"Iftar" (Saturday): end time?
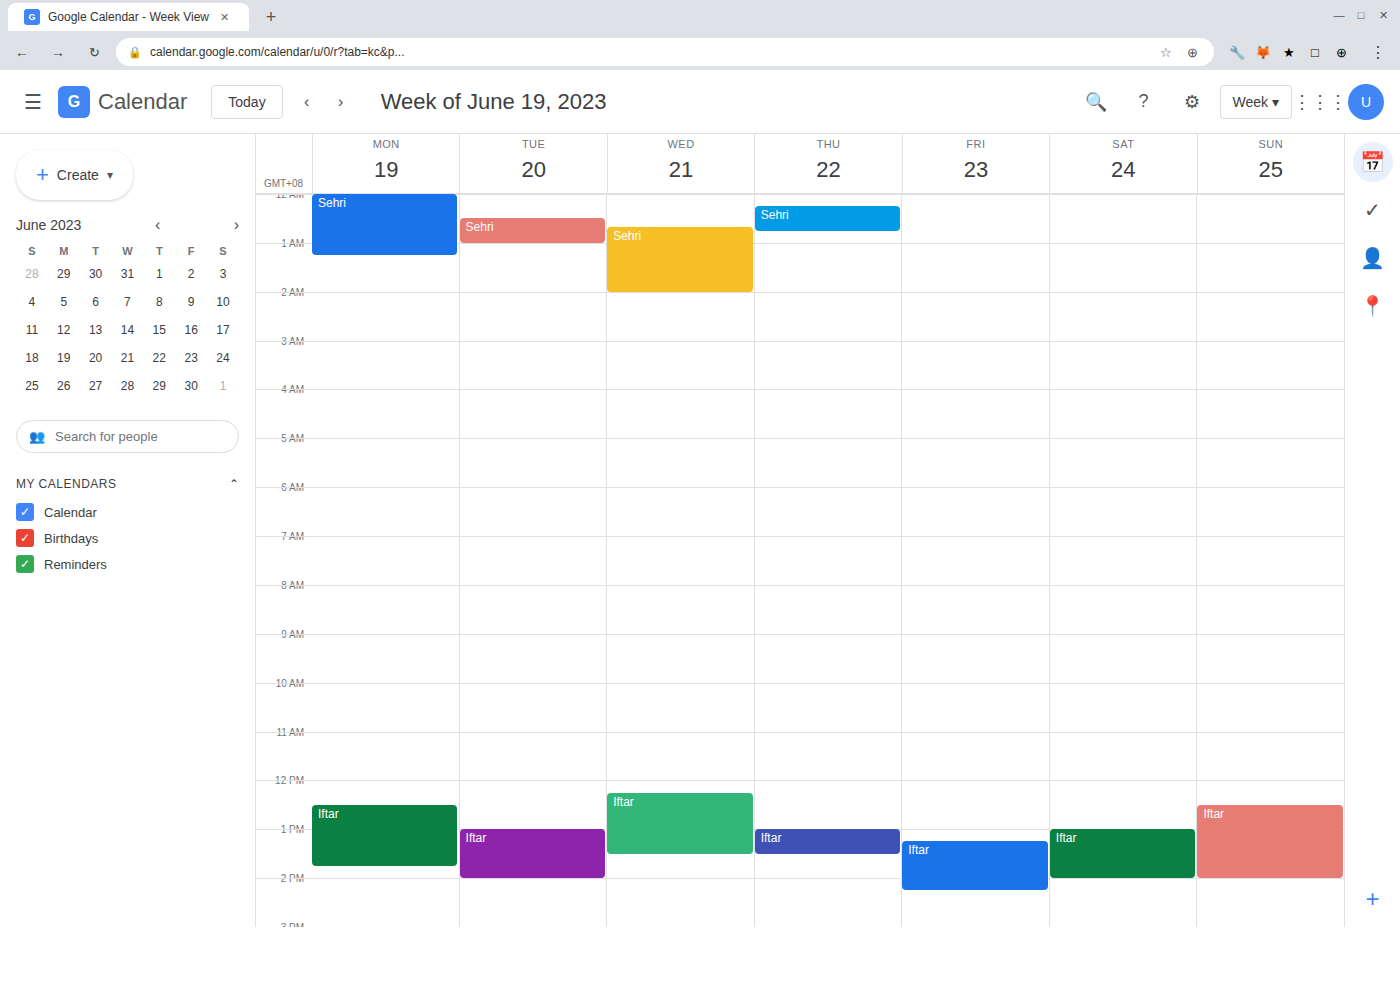
2:00 PM